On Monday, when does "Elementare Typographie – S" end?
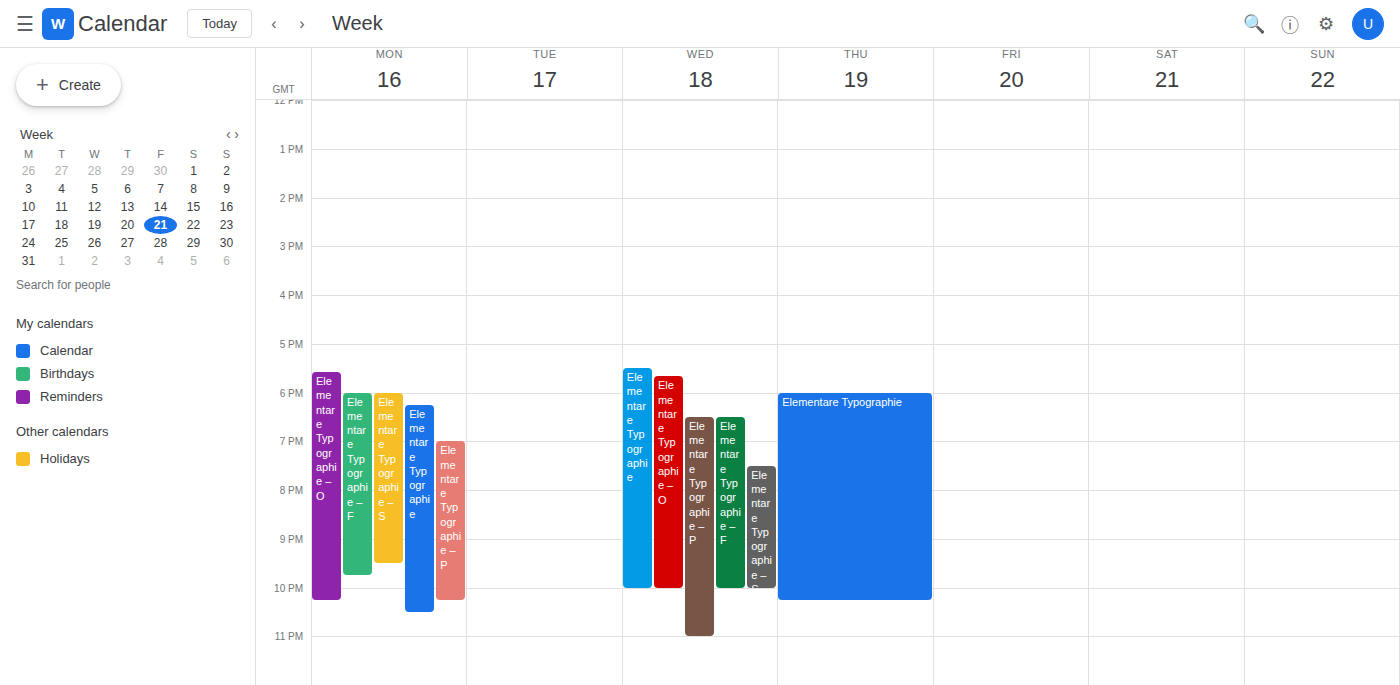
9:30 PM